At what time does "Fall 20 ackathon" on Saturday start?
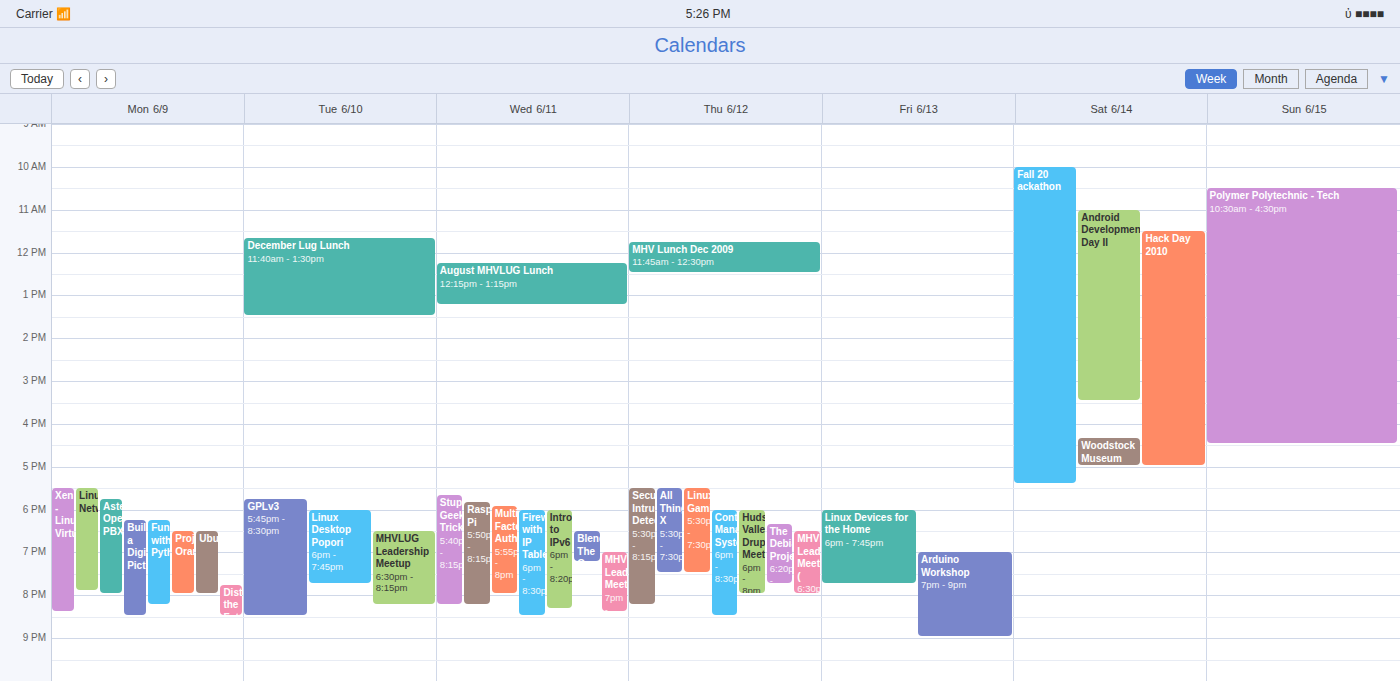
10:00 AM